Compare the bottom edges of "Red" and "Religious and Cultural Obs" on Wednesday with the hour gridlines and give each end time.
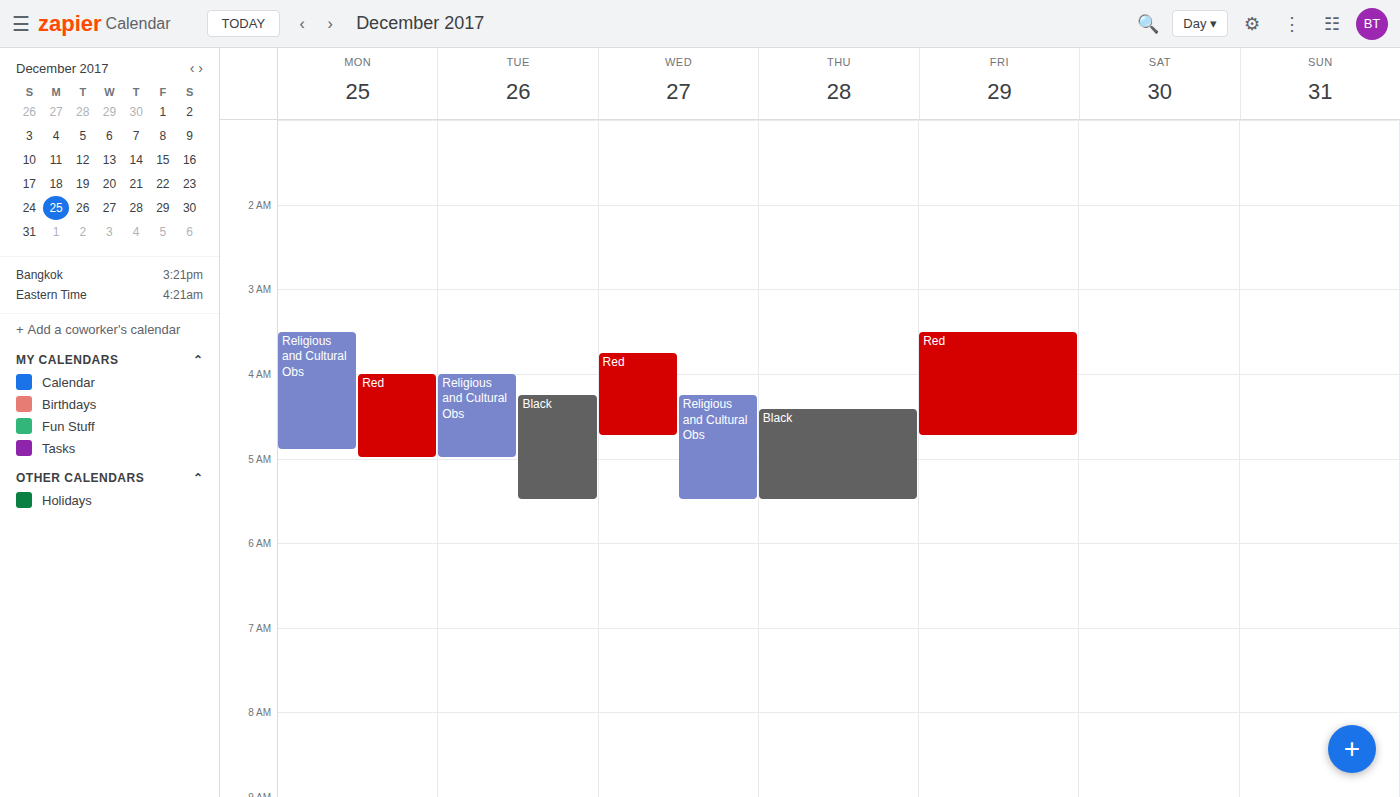
"Red": 4:45 AM, neither: three quarters of the way from the 4 AM line to the 5 AM line. "Religious and Cultural Obs": 5:30 AM, halfway between the 5 AM and 6 AM lines.